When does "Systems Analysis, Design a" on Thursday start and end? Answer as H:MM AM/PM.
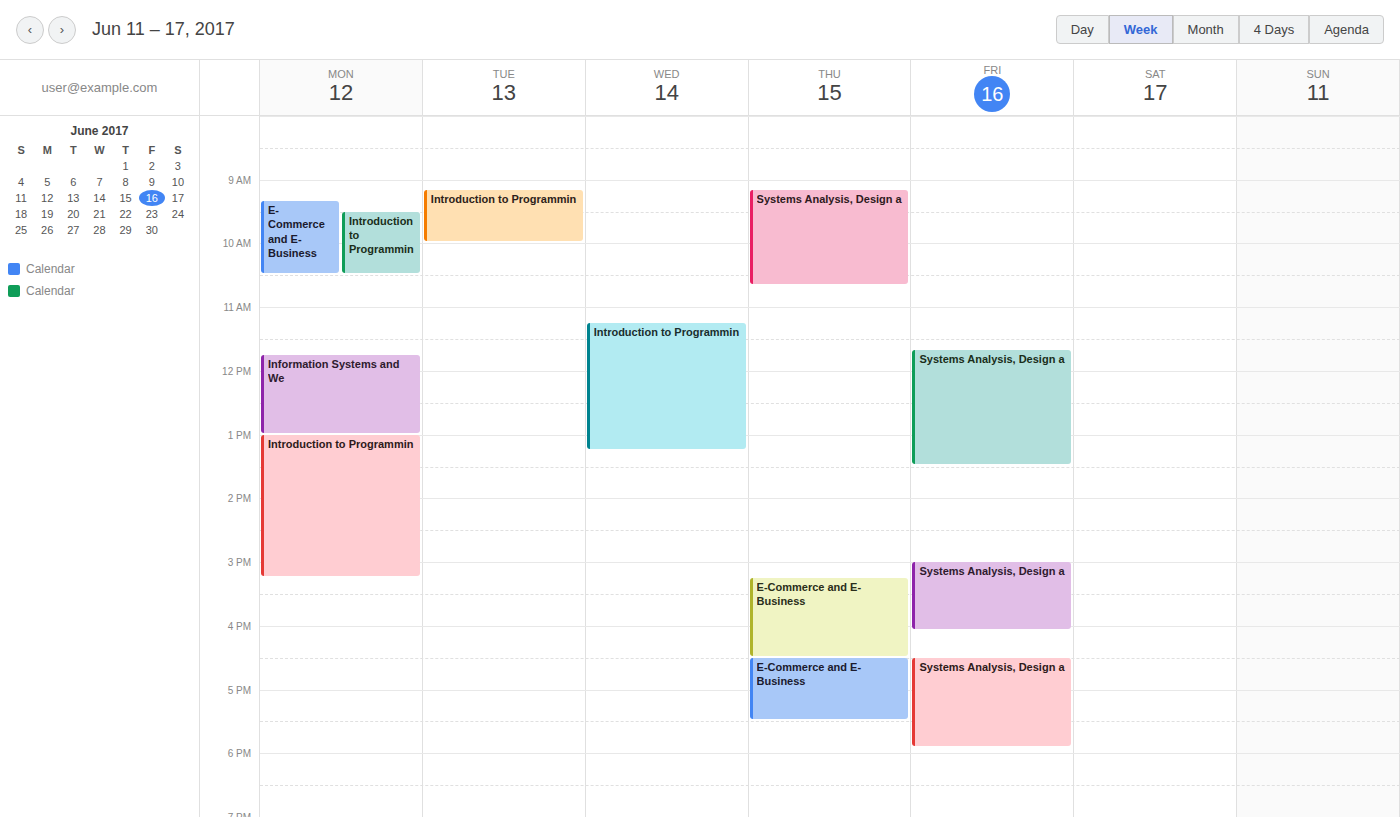
9:10 AM to 10:40 AM